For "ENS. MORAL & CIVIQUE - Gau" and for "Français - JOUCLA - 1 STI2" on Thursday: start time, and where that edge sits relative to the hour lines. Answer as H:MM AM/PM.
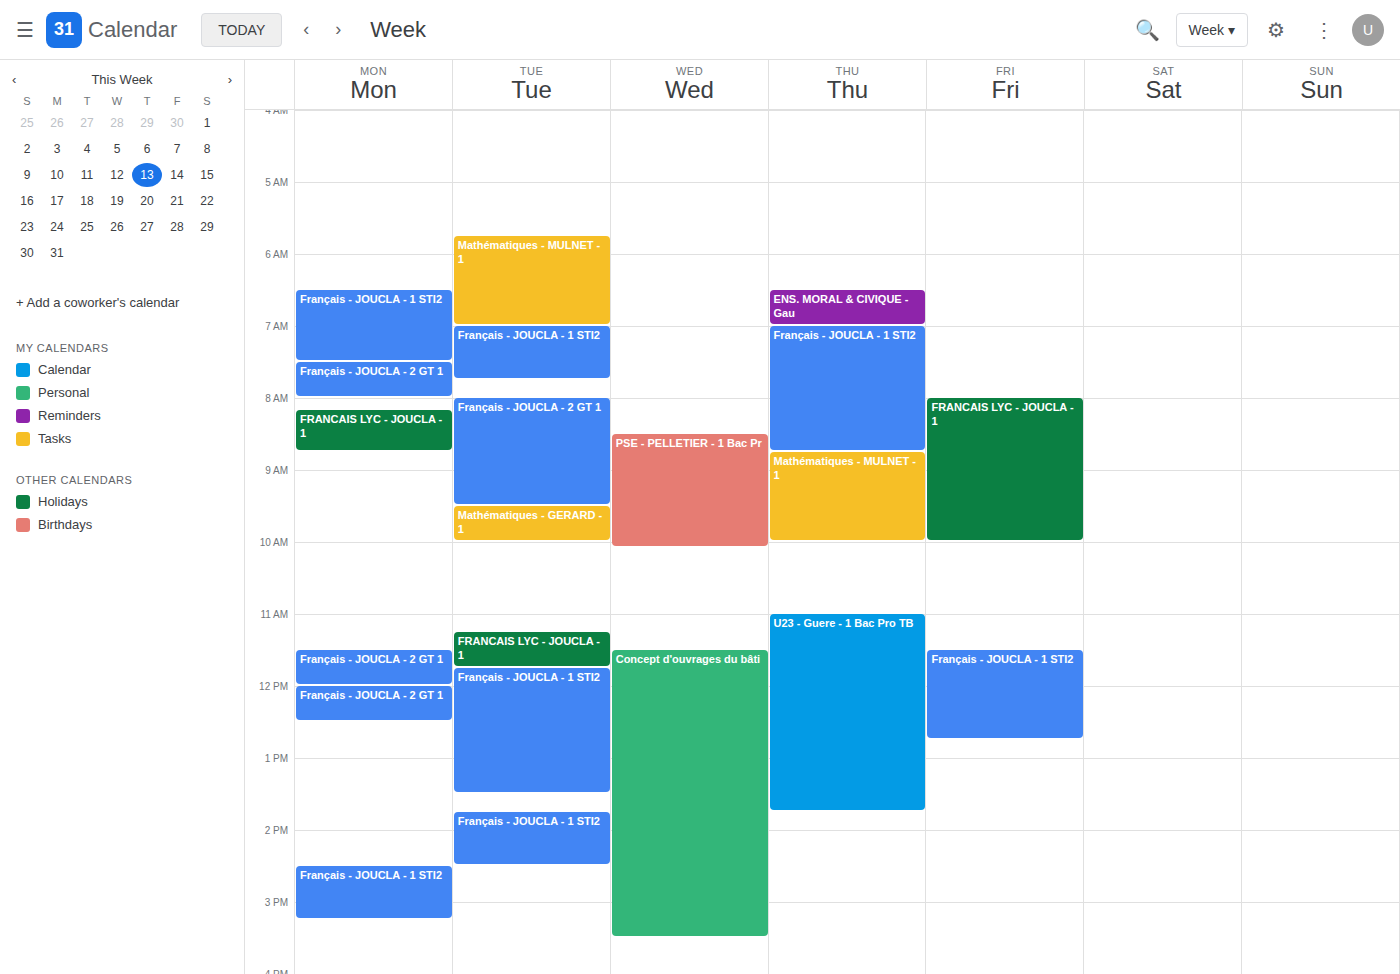
"ENS. MORAL & CIVIQUE - Gau": 6:30 AM, halfway between the 6 AM and 7 AM lines. "Français - JOUCLA - 1 STI2": 7:00 AM, exactly on the 7 AM line.